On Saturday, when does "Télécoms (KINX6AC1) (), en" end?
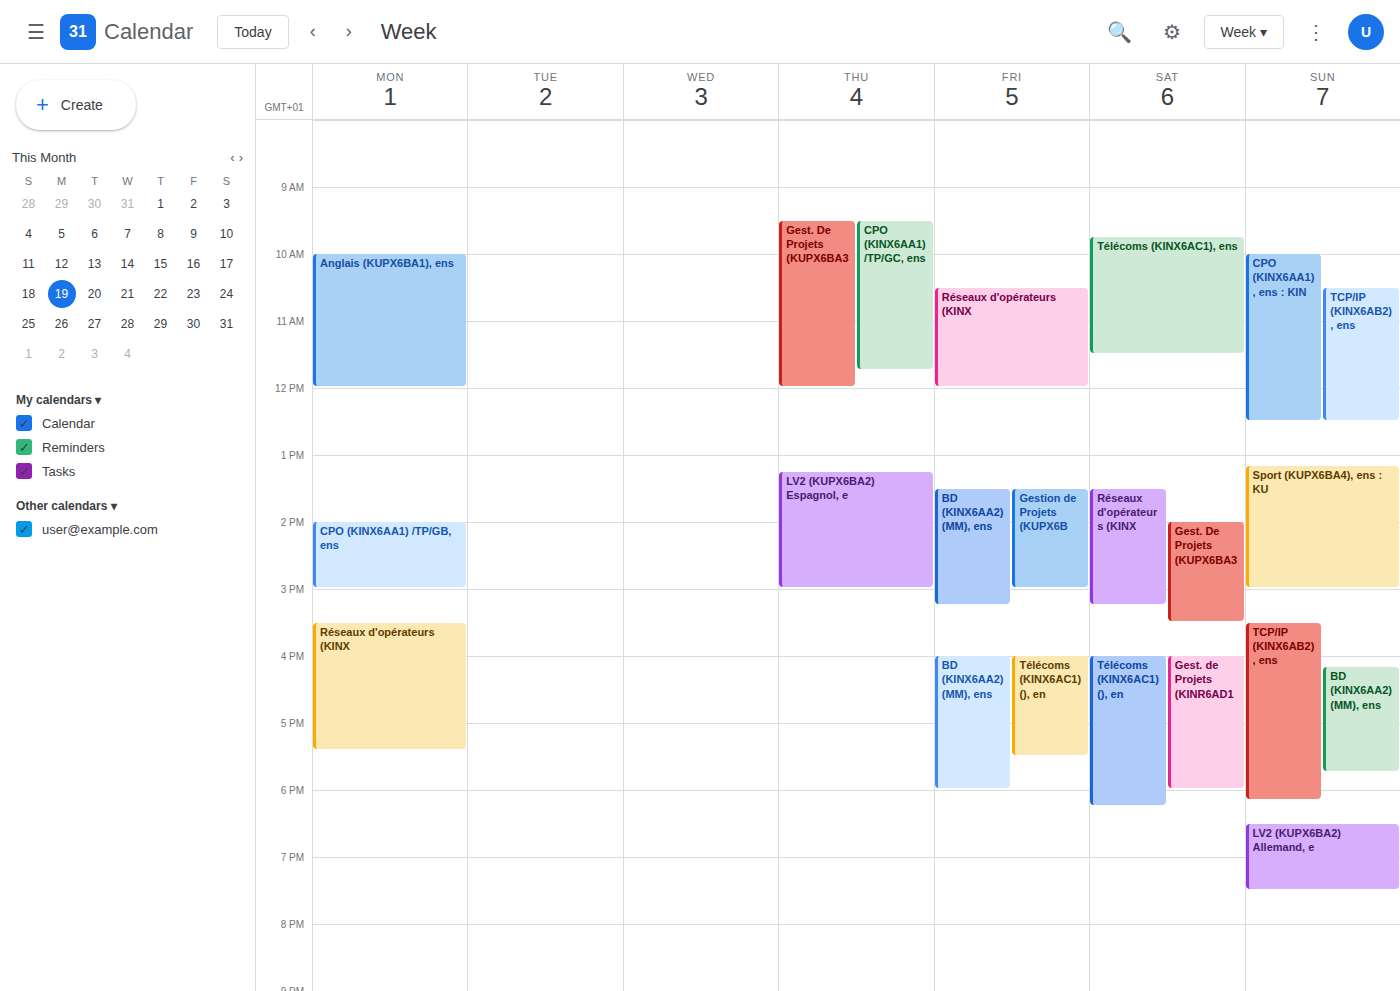
6:15 PM